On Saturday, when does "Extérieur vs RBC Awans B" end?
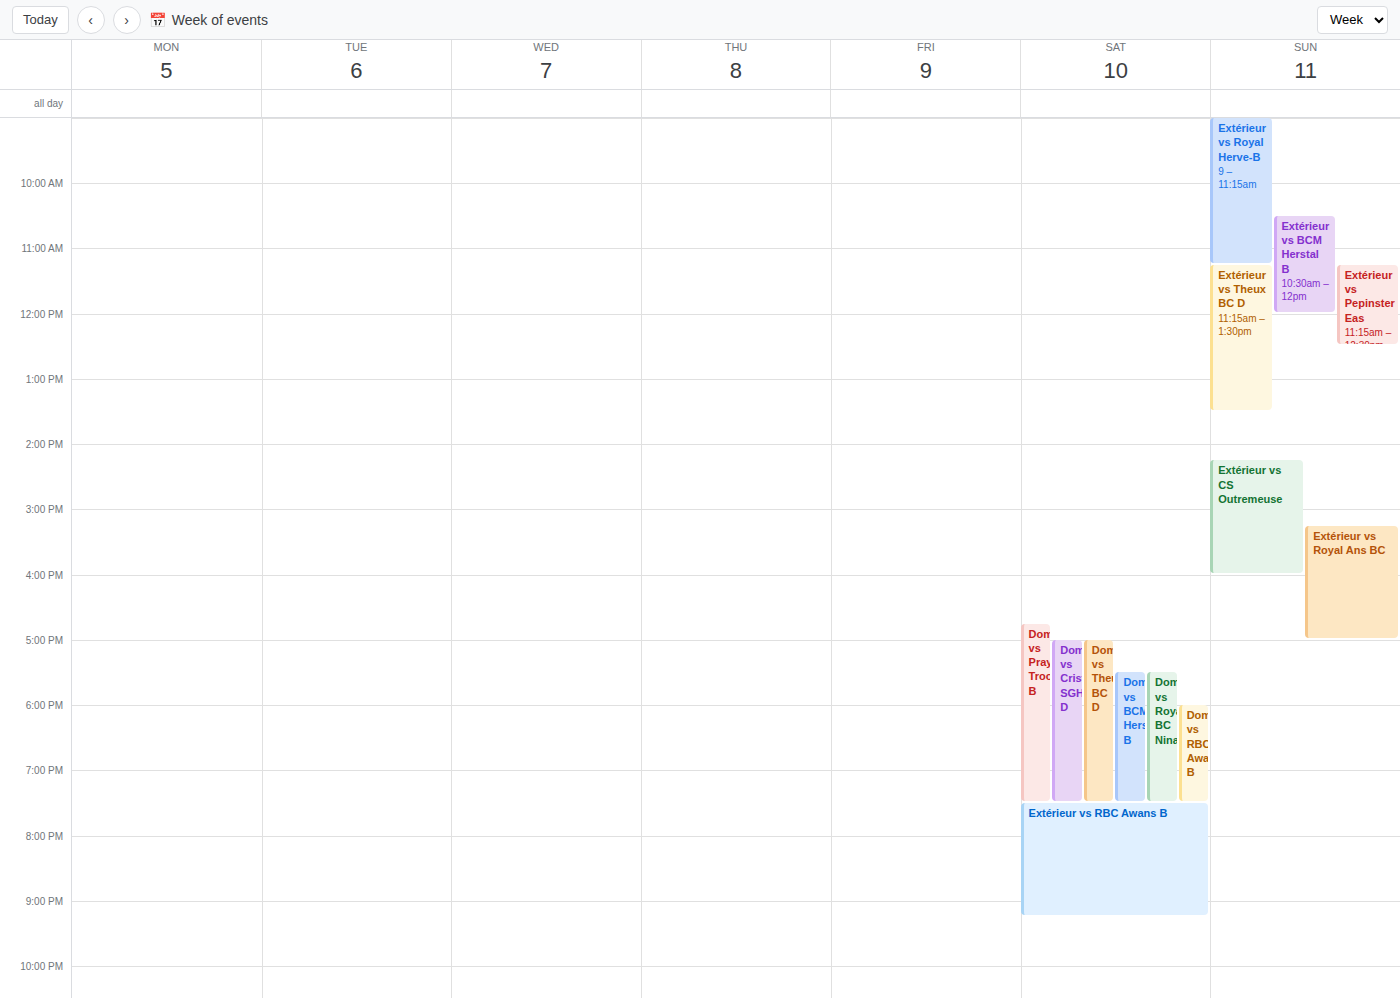
9:15 PM